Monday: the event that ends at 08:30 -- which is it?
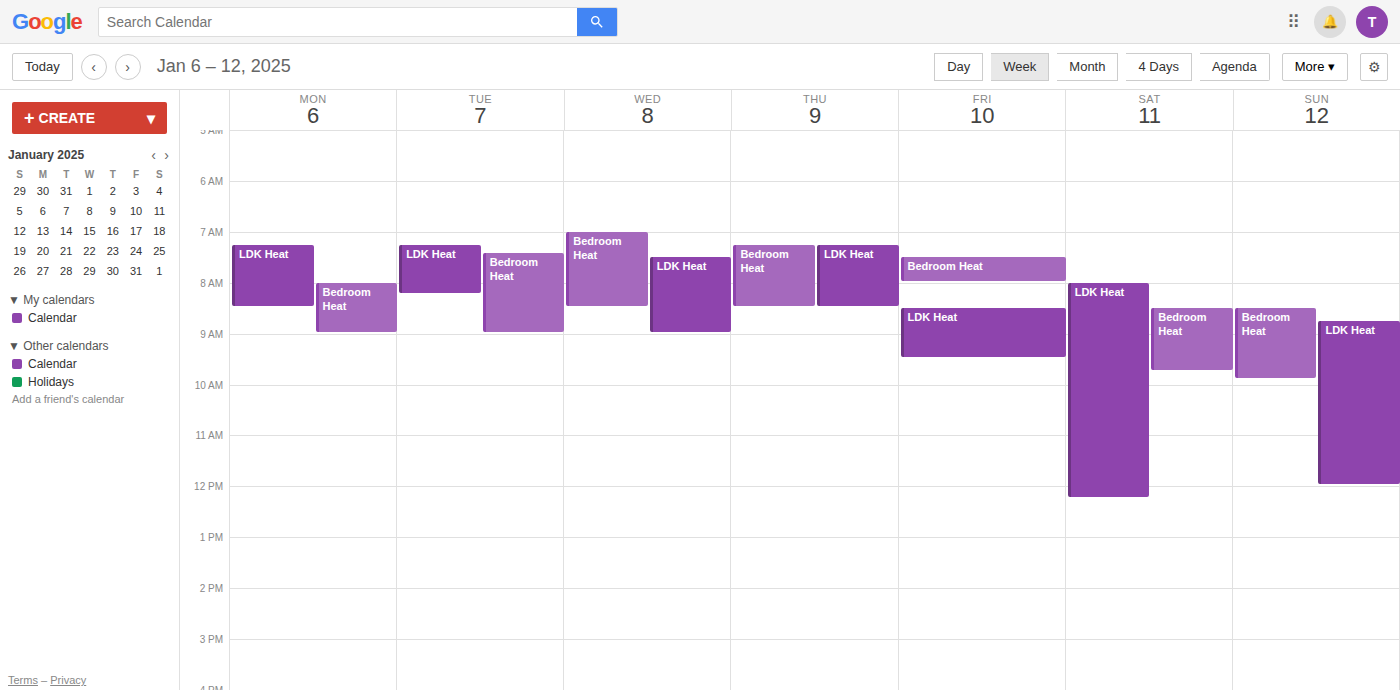
"LDK Heat"